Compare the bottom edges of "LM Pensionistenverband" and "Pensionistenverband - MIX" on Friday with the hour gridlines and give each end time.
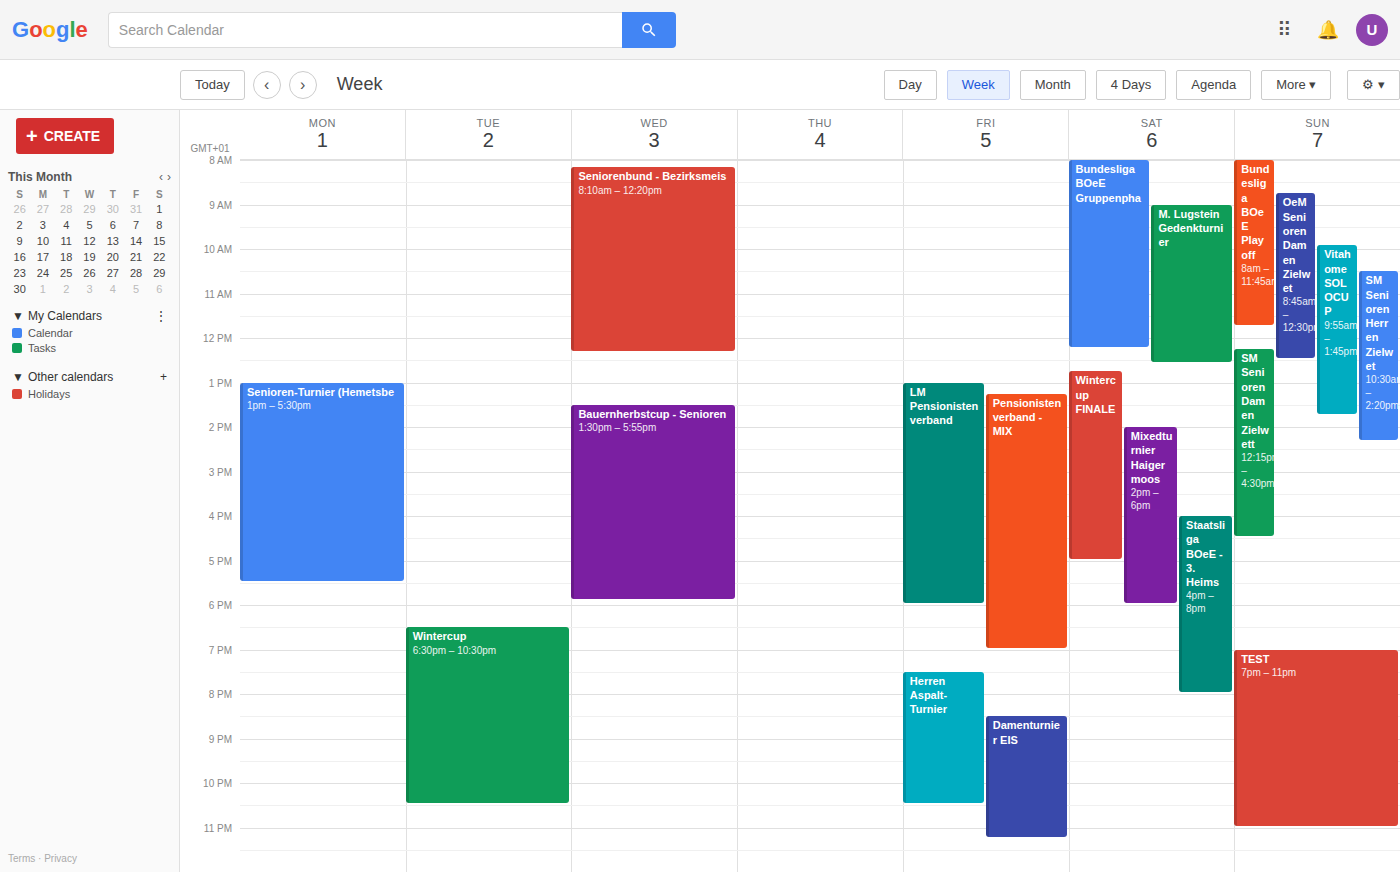
"LM Pensionistenverband": 6:00 PM, exactly on the 6 PM line. "Pensionistenverband - MIX": 7:00 PM, exactly on the 7 PM line.